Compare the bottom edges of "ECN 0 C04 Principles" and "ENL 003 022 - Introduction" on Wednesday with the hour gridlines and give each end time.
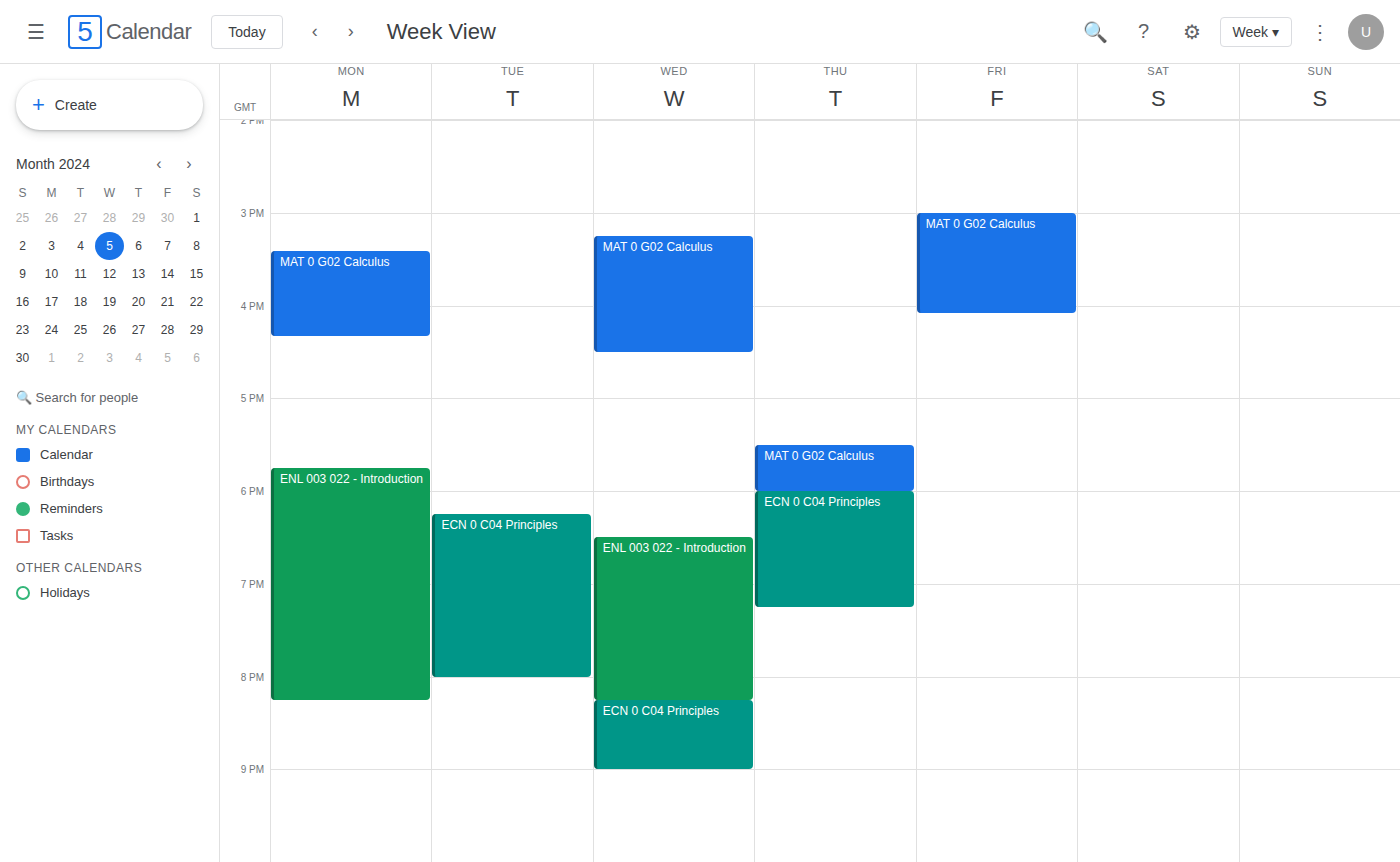
"ECN 0 C04 Principles": 9:00 PM, exactly on the 9 PM line. "ENL 003 022 - Introduction": 8:15 PM, neither: a quarter of the way from the 8 PM line to the 9 PM line.